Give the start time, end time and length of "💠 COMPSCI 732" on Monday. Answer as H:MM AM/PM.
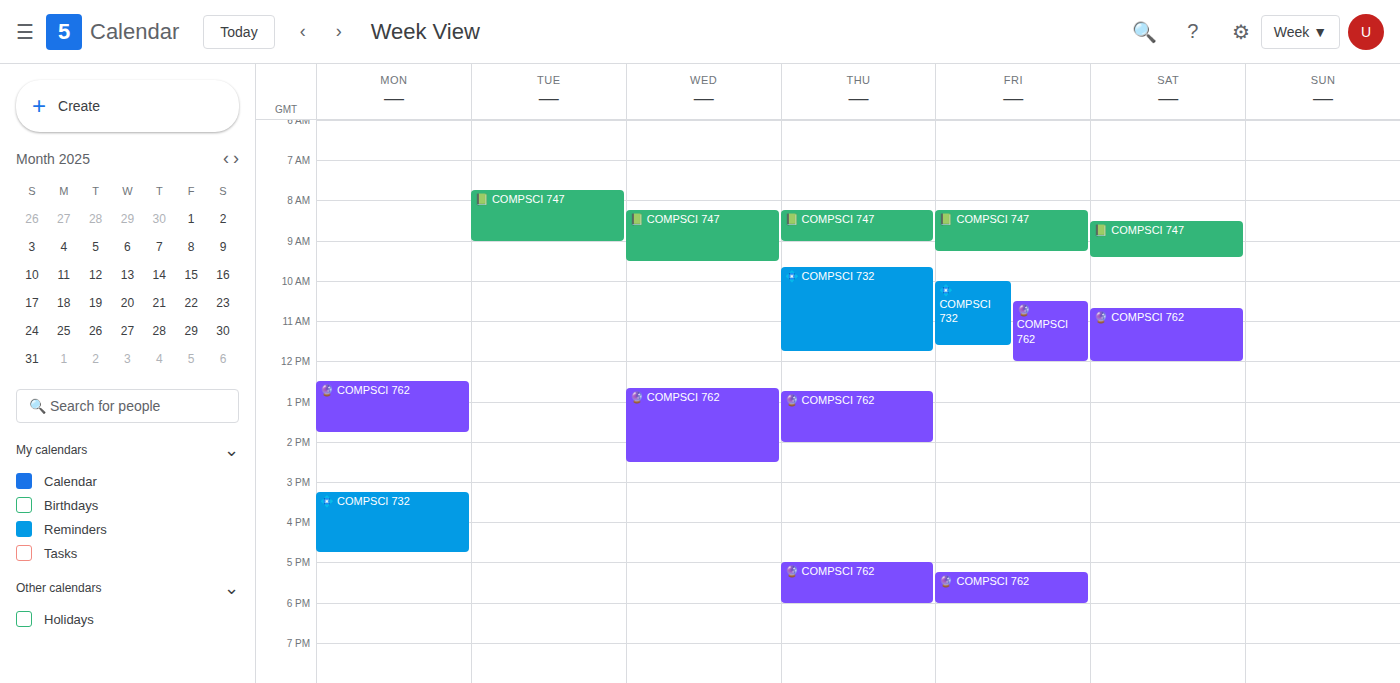
3:15 PM to 4:45 PM, 1 hour 30 minutes